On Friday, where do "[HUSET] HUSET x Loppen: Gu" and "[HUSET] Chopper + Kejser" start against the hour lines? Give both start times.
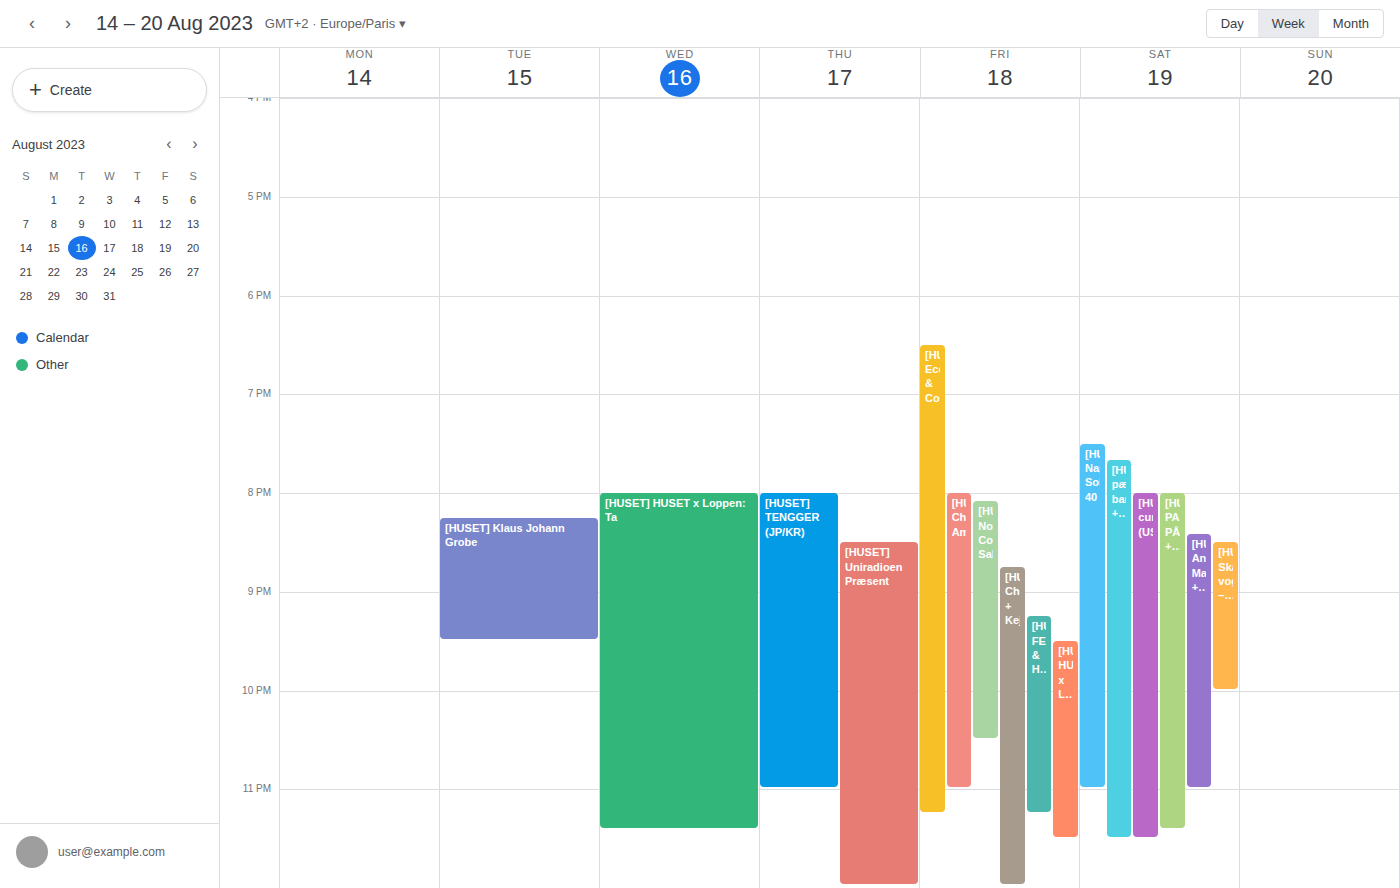
"[HUSET] HUSET x Loppen: Gu": 9:30 PM, halfway between the 9 PM and 10 PM lines. "[HUSET] Chopper + Kejser": 8:45 PM, neither: three quarters of the way from the 8 PM line to the 9 PM line.